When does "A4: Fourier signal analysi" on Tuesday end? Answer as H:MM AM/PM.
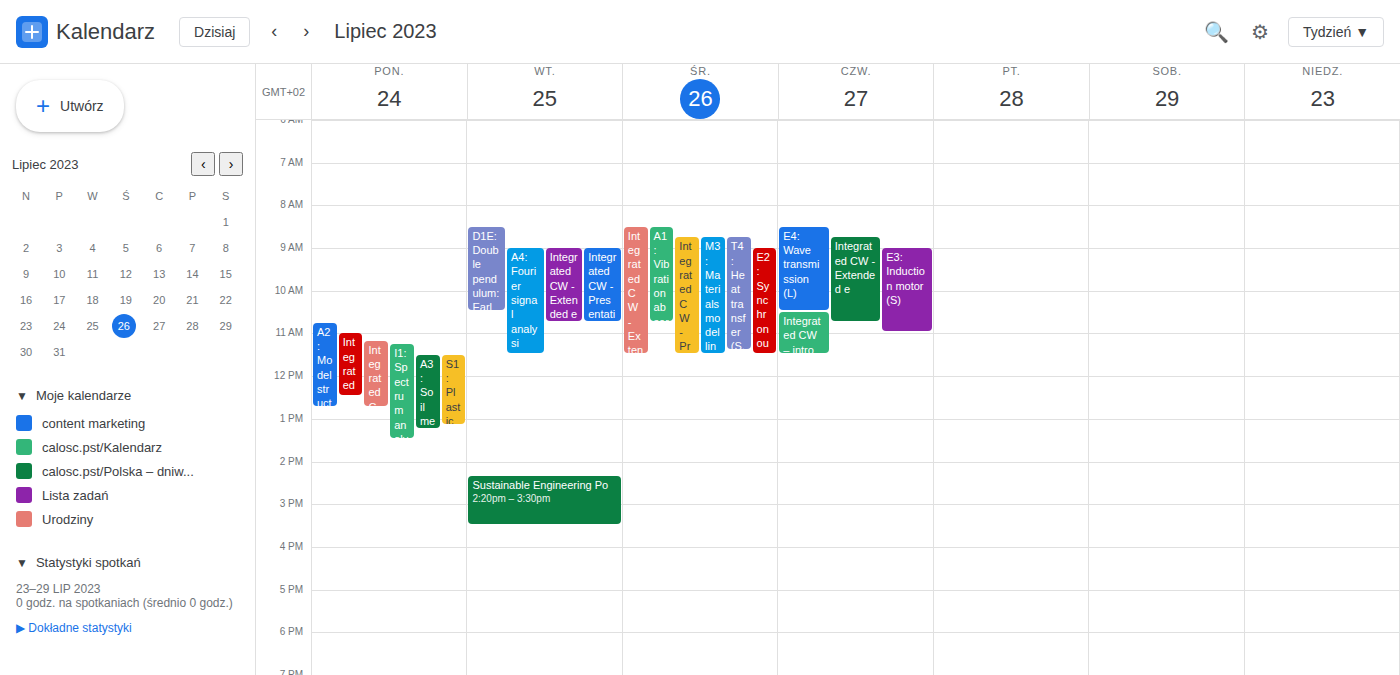
11:30 AM